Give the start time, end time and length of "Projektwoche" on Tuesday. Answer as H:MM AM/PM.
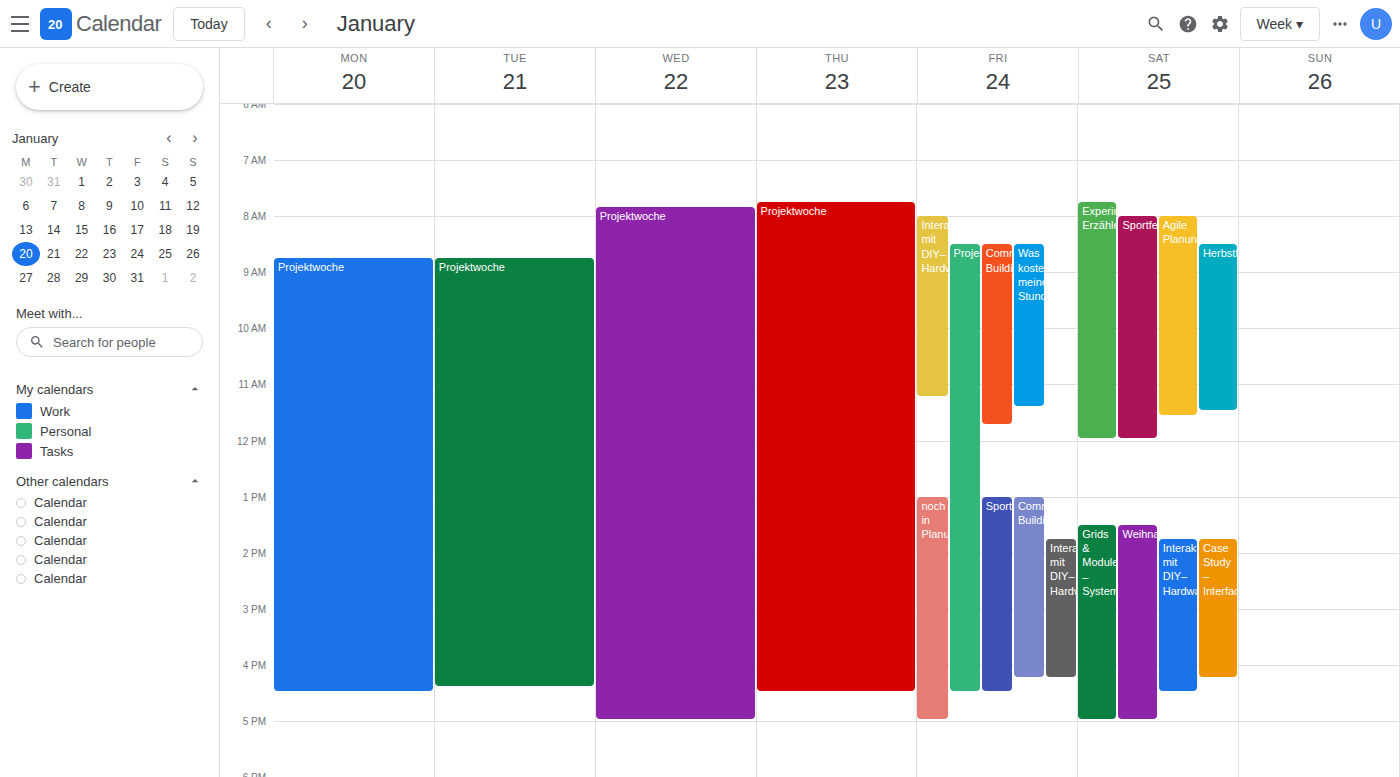
8:45 AM to 4:25 PM, 7 hours 40 minutes